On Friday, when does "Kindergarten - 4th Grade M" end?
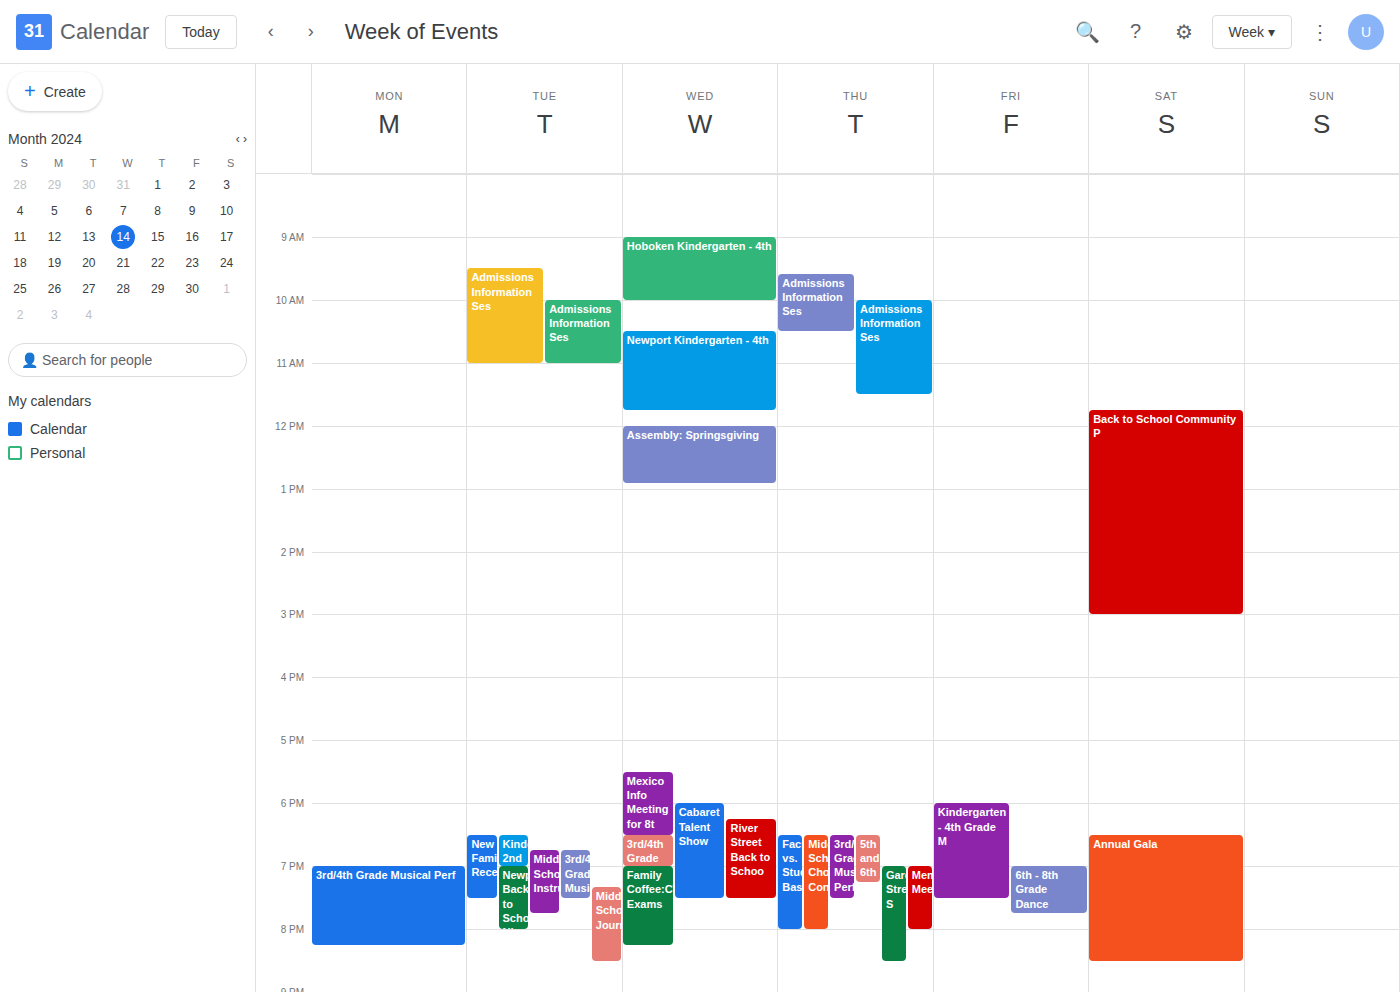
7:30 PM